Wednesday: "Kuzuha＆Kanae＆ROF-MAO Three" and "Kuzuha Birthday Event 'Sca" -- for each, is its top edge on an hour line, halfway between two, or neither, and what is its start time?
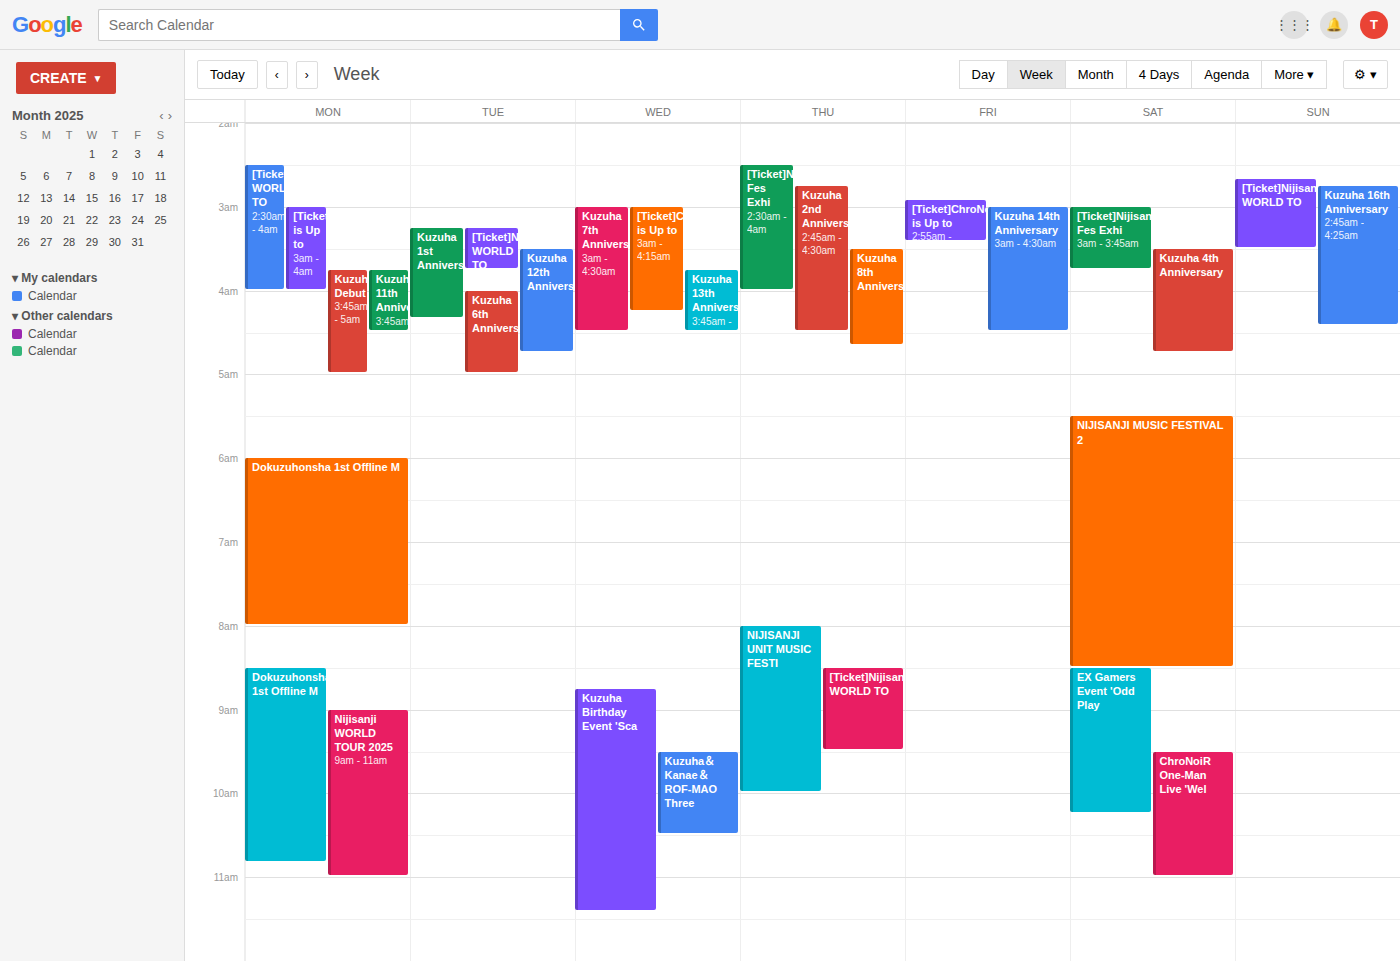
"Kuzuha＆Kanae＆ROF-MAO Three": 9:30 AM, halfway between the 9 AM and 10 AM lines. "Kuzuha Birthday Event 'Sca": 8:45 AM, neither: three quarters of the way from the 8 AM line to the 9 AM line.